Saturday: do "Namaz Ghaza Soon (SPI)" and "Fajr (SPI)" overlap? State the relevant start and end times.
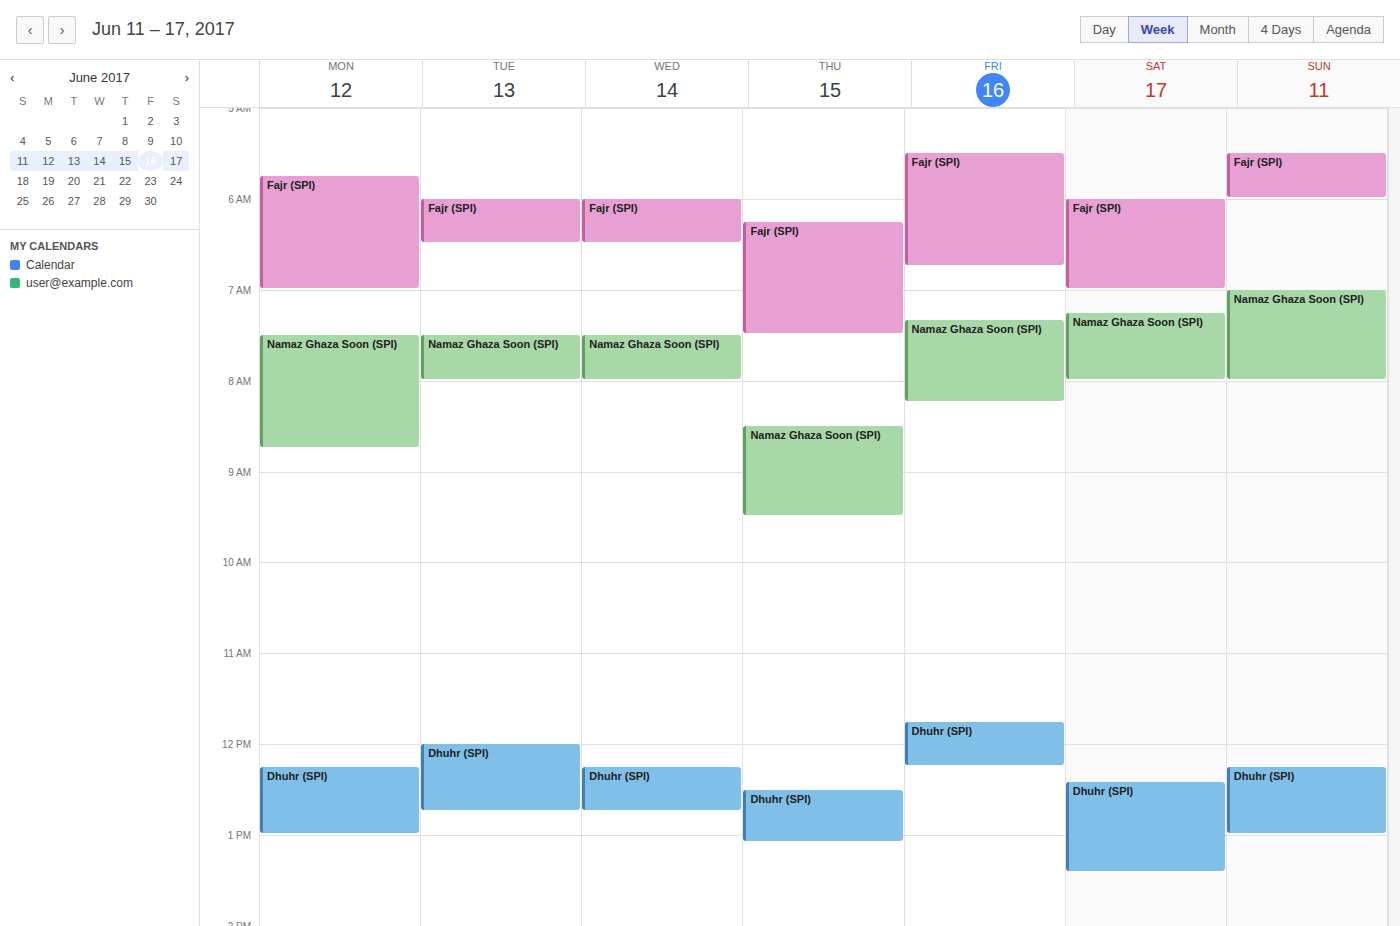
"Fajr (SPI)" ends at 7:00 AM and "Namaz Ghaza Soon (SPI)" starts at 7:15 AM -- no overlap.